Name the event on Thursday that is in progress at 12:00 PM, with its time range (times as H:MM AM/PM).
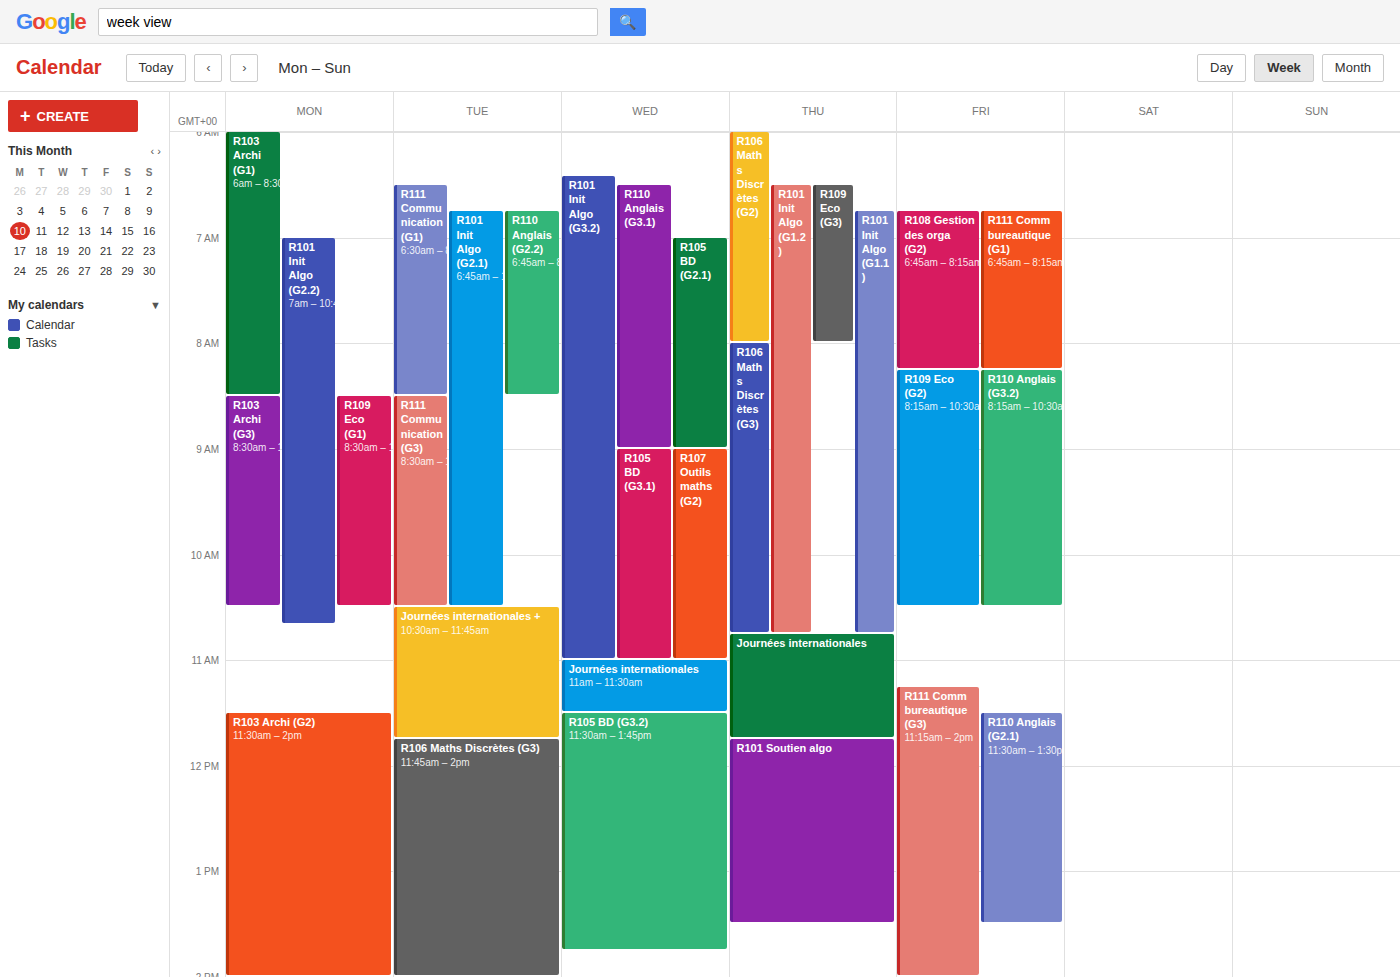
"R101 Soutien algo", 11:45 AM to 1:30 PM